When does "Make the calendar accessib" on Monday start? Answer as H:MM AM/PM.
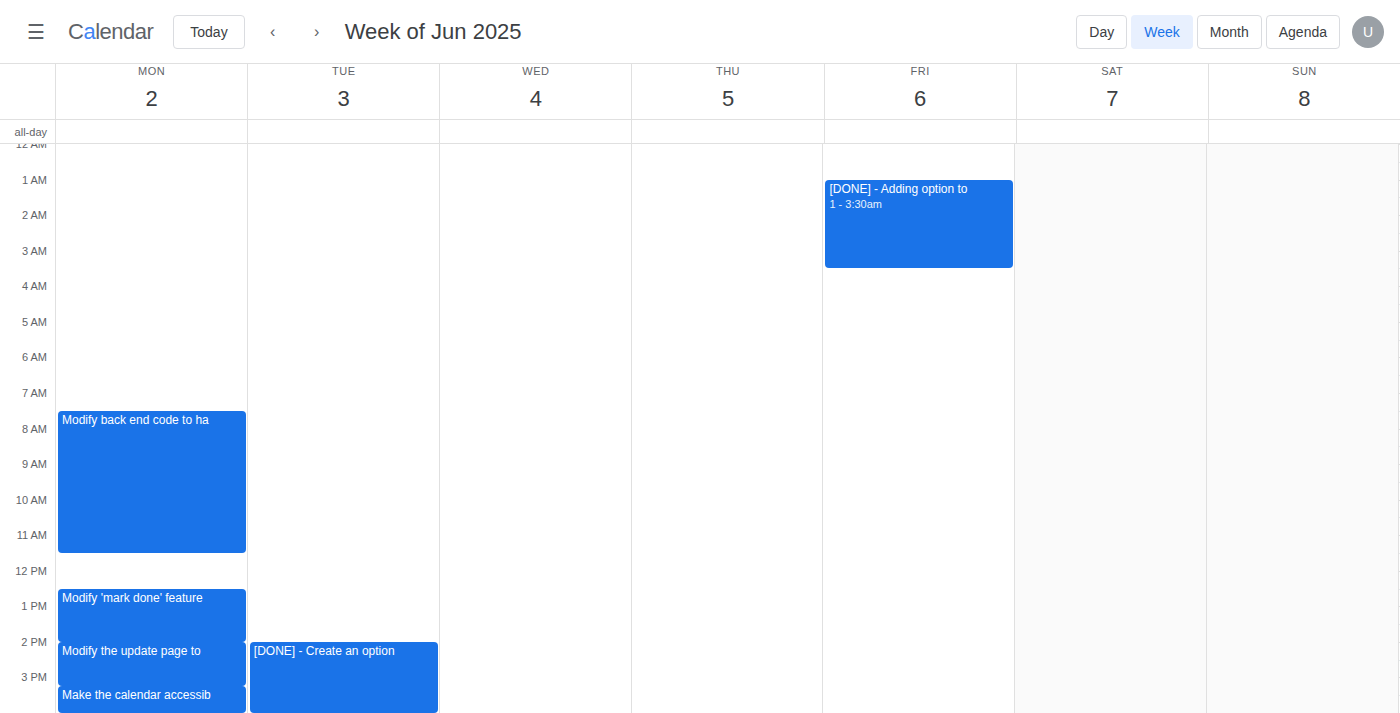
3:15 PM